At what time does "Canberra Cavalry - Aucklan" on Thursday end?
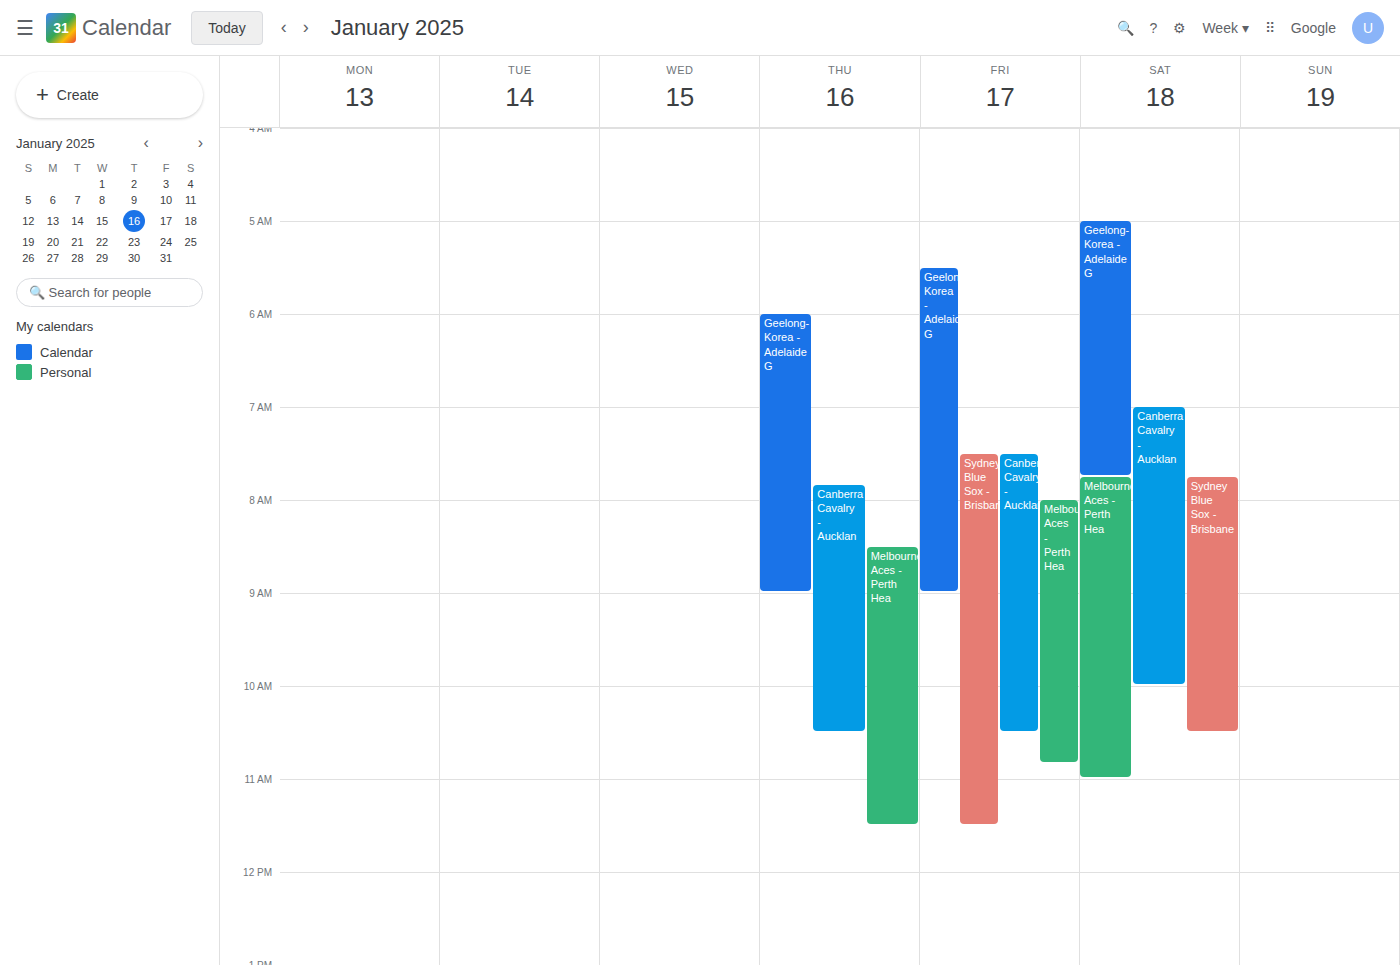
10:30 AM